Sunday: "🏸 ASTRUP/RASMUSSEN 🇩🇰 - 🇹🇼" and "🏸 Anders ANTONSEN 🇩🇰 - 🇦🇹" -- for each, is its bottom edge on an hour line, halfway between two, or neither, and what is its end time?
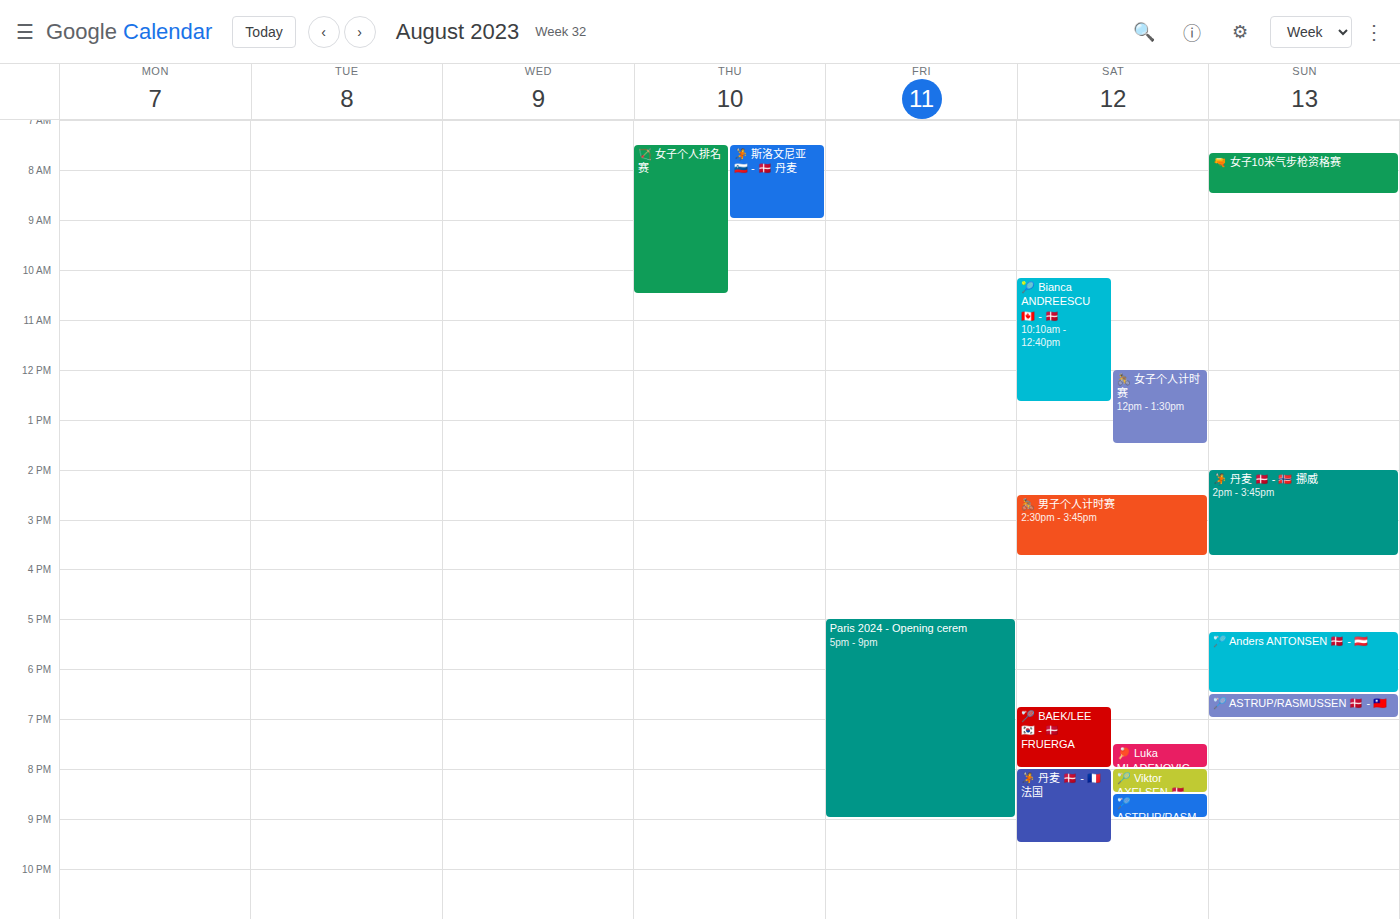
"🏸 ASTRUP/RASMUSSEN 🇩🇰 - 🇹🇼": 7:00 PM, exactly on the 7 PM line. "🏸 Anders ANTONSEN 🇩🇰 - 🇦🇹": 6:30 PM, halfway between the 6 PM and 7 PM lines.